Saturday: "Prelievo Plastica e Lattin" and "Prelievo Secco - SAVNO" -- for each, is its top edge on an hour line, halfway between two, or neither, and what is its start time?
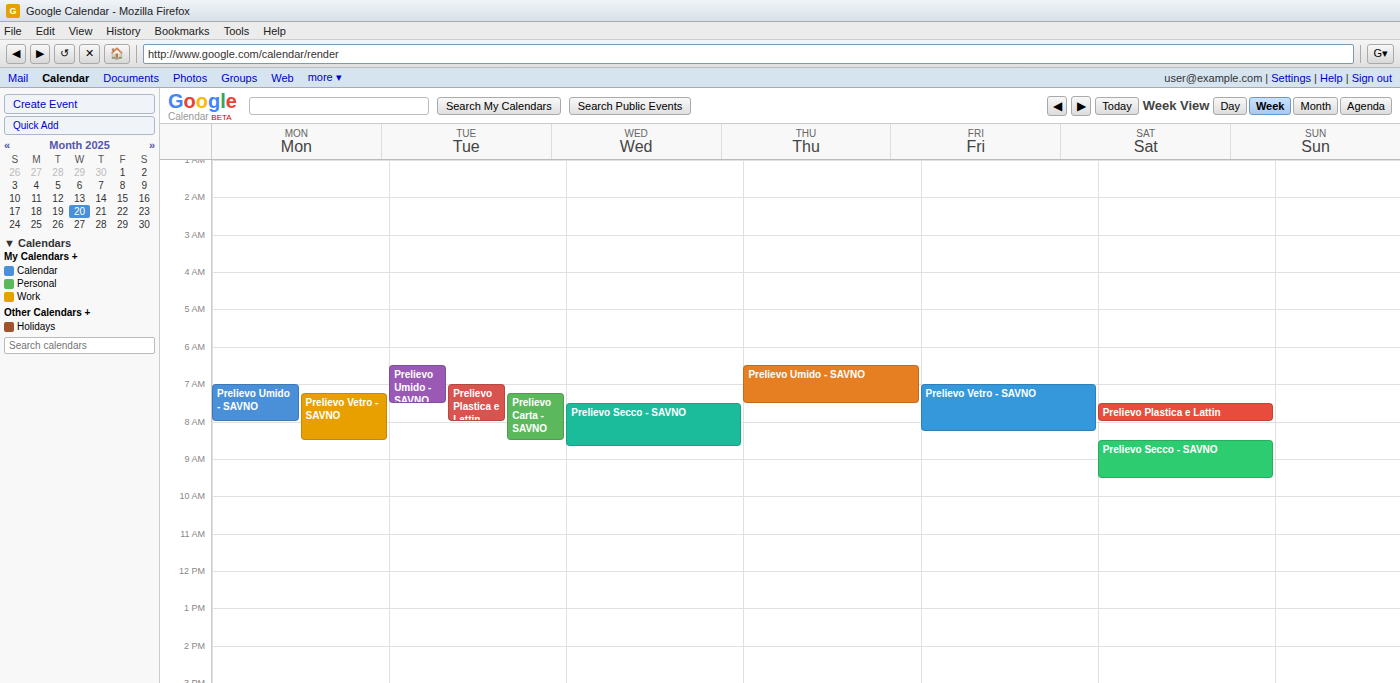
"Prelievo Plastica e Lattin": 7:30 AM, halfway between the 7 AM and 8 AM lines. "Prelievo Secco - SAVNO": 8:30 AM, halfway between the 8 AM and 9 AM lines.